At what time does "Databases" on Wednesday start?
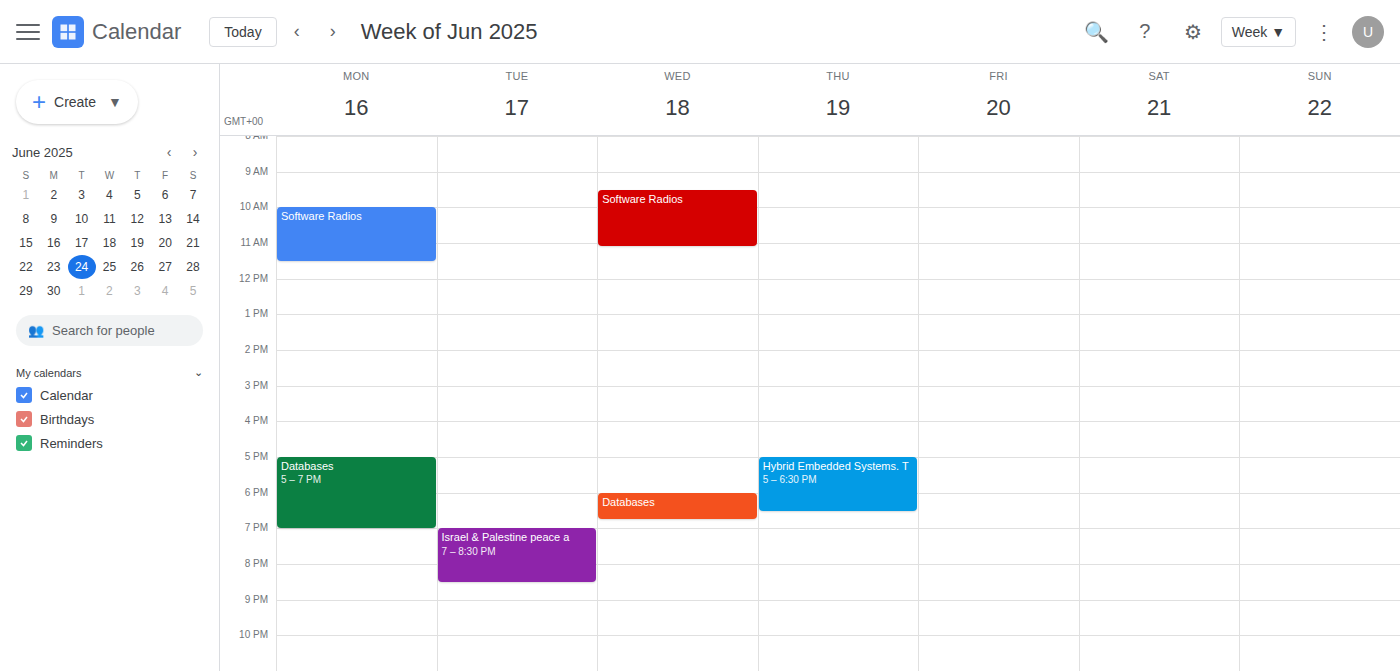
18:00